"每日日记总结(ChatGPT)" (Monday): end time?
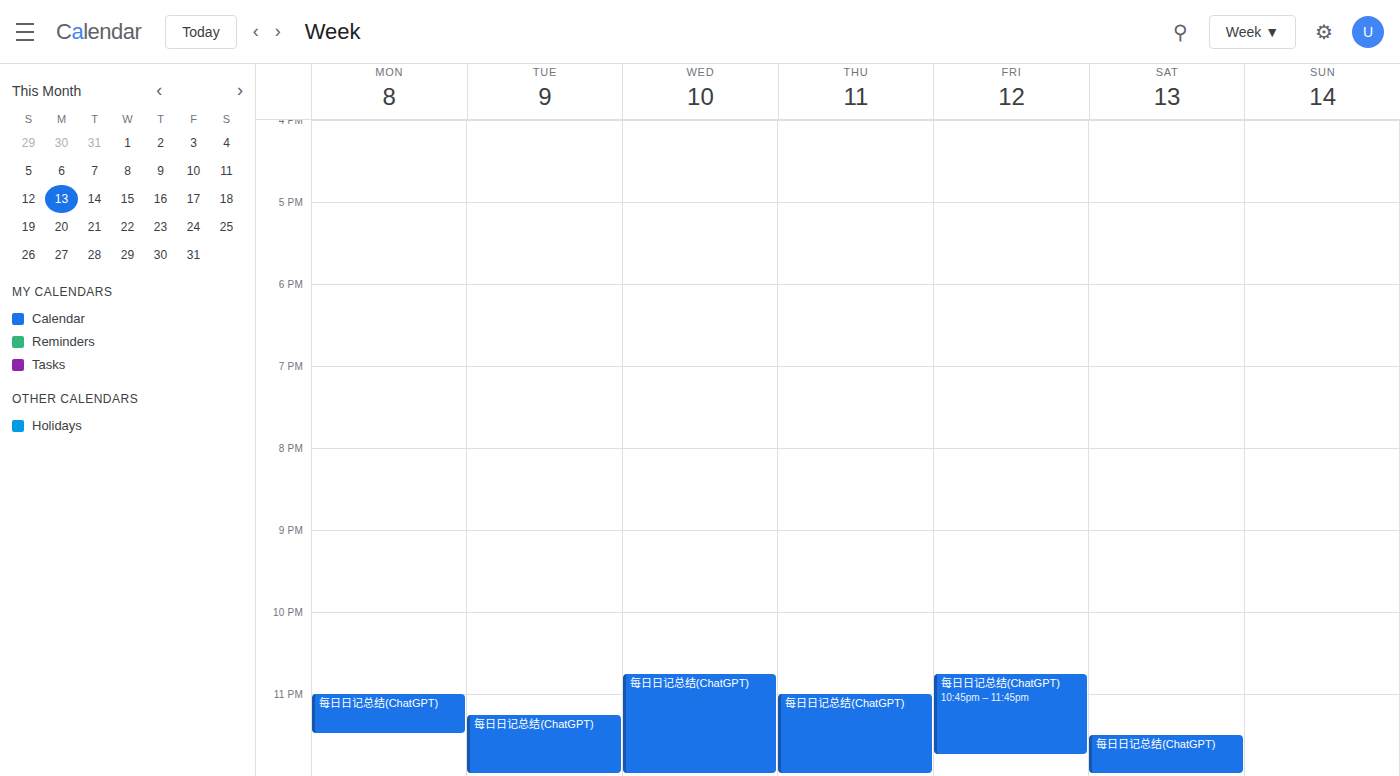
11:30 PM